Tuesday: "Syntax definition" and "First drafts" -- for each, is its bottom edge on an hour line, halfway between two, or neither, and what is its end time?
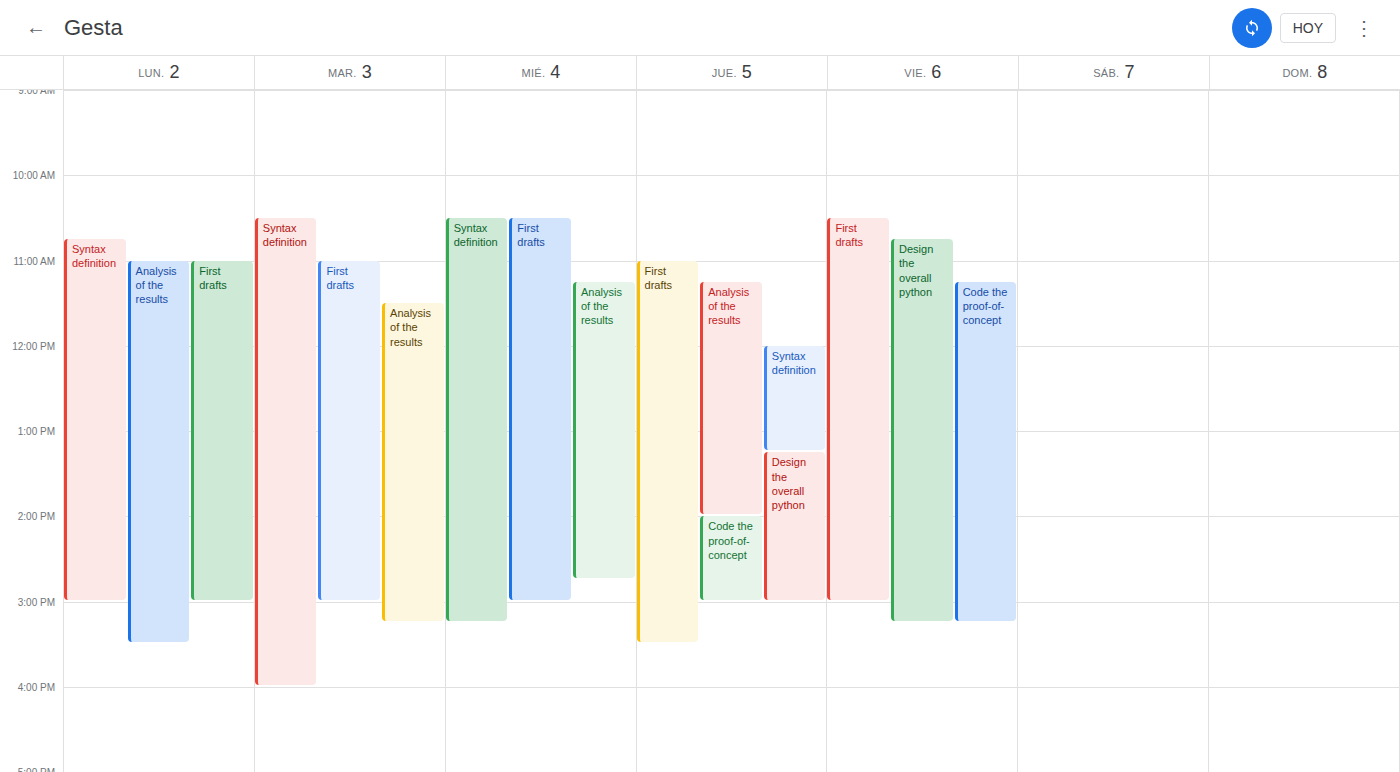
"Syntax definition": 4:00 PM, exactly on the 4 PM line. "First drafts": 3:00 PM, exactly on the 3 PM line.